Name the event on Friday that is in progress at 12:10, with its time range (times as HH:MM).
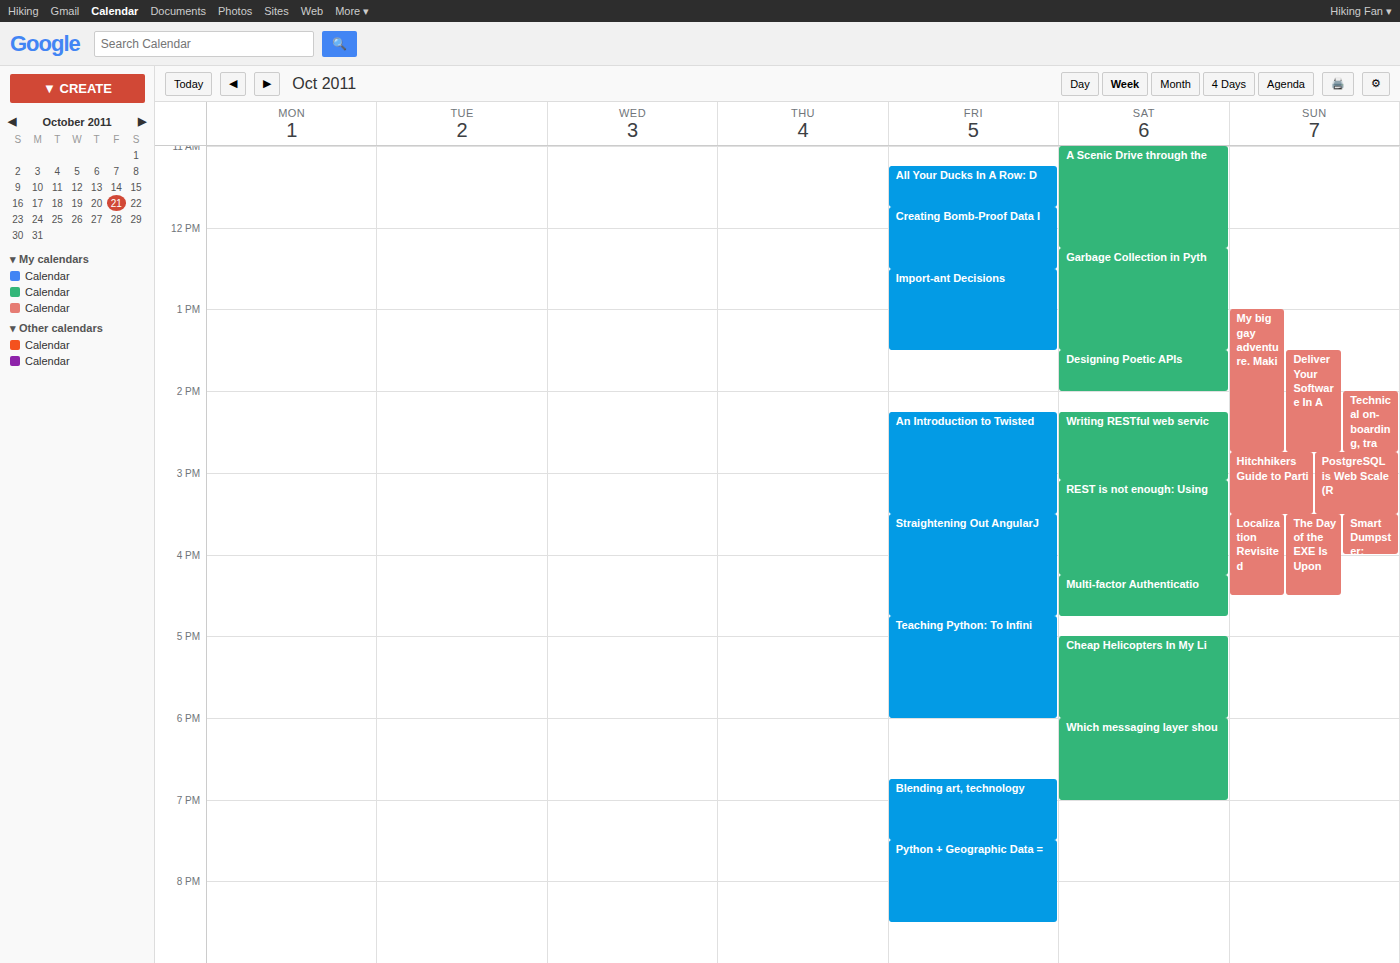
"Creating Bomb-Proof Data I", 11:45 to 12:30